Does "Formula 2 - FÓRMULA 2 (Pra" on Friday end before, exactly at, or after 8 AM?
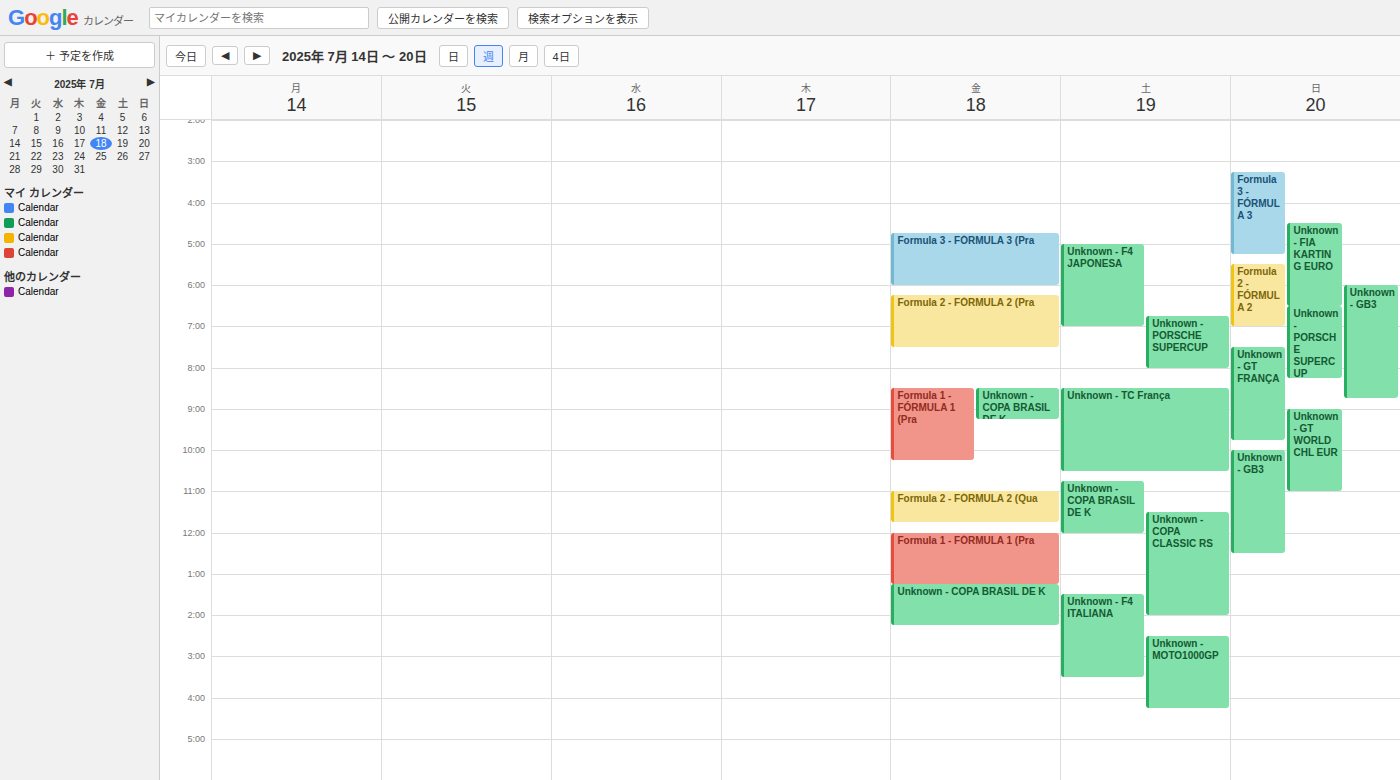
7:30 AM -- before 8 AM, 30 minutes above the 8 AM line.